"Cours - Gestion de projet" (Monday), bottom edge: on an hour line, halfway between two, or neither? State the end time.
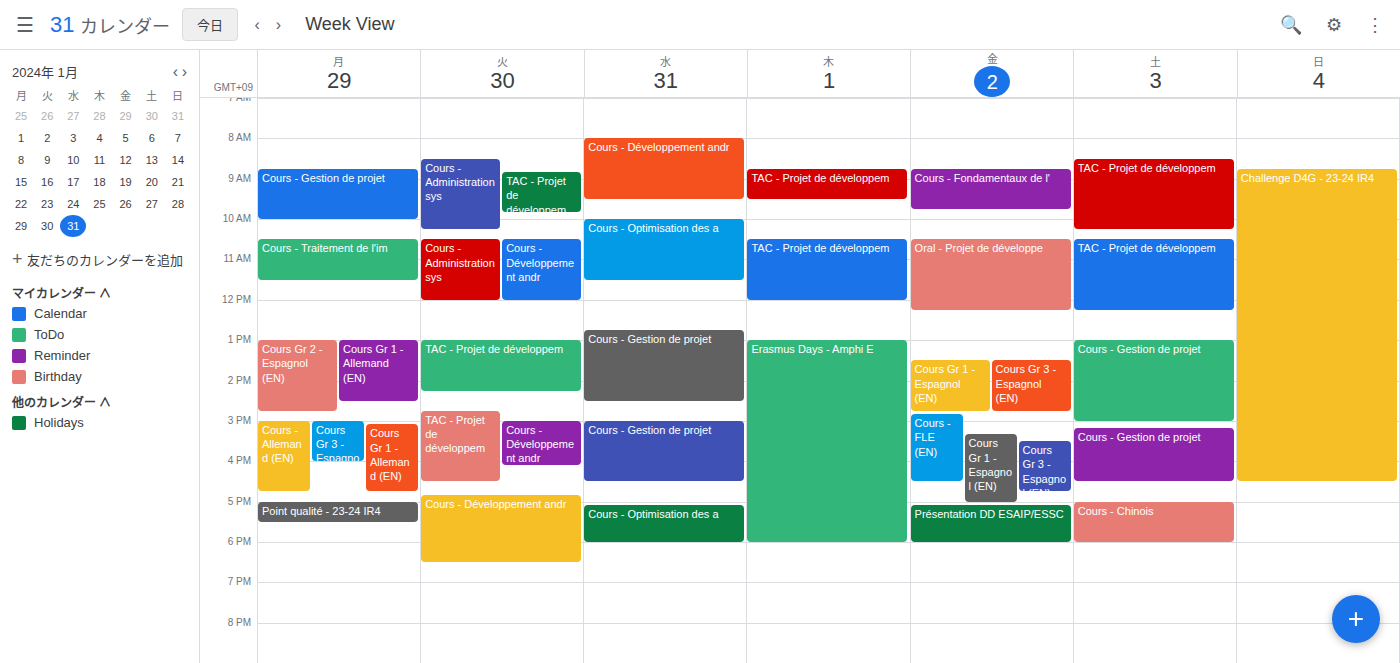
10:00 AM -- exactly on the 10 AM line.